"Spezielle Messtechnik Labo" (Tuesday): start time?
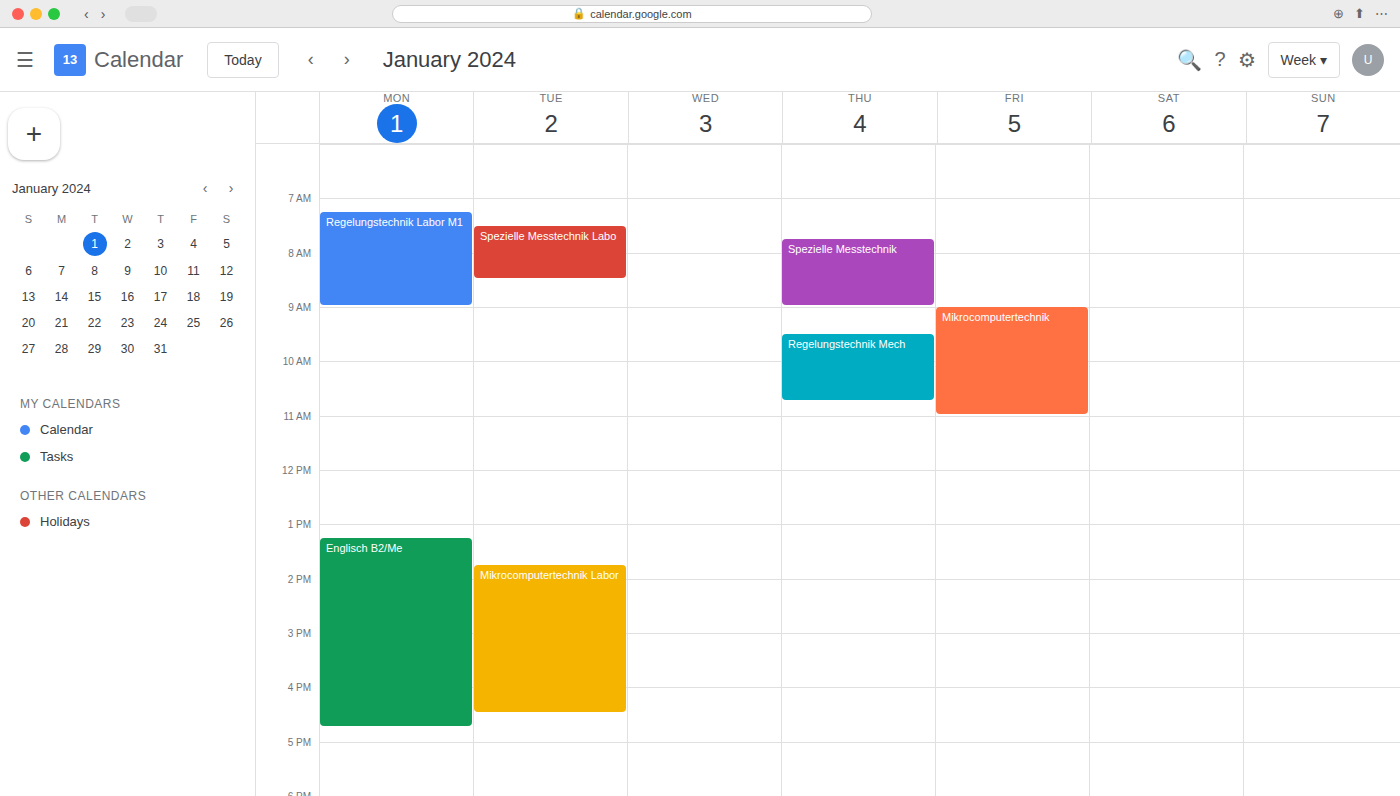
7:30 AM